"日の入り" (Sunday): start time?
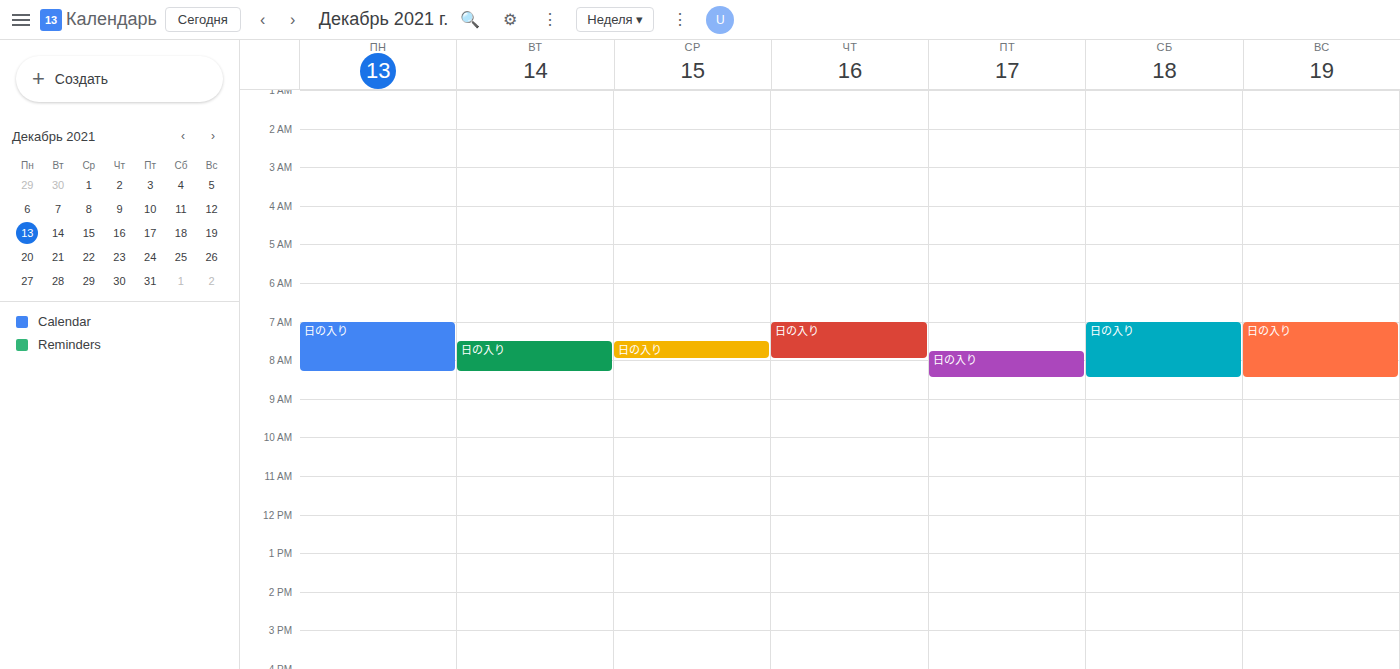
7:00 AM